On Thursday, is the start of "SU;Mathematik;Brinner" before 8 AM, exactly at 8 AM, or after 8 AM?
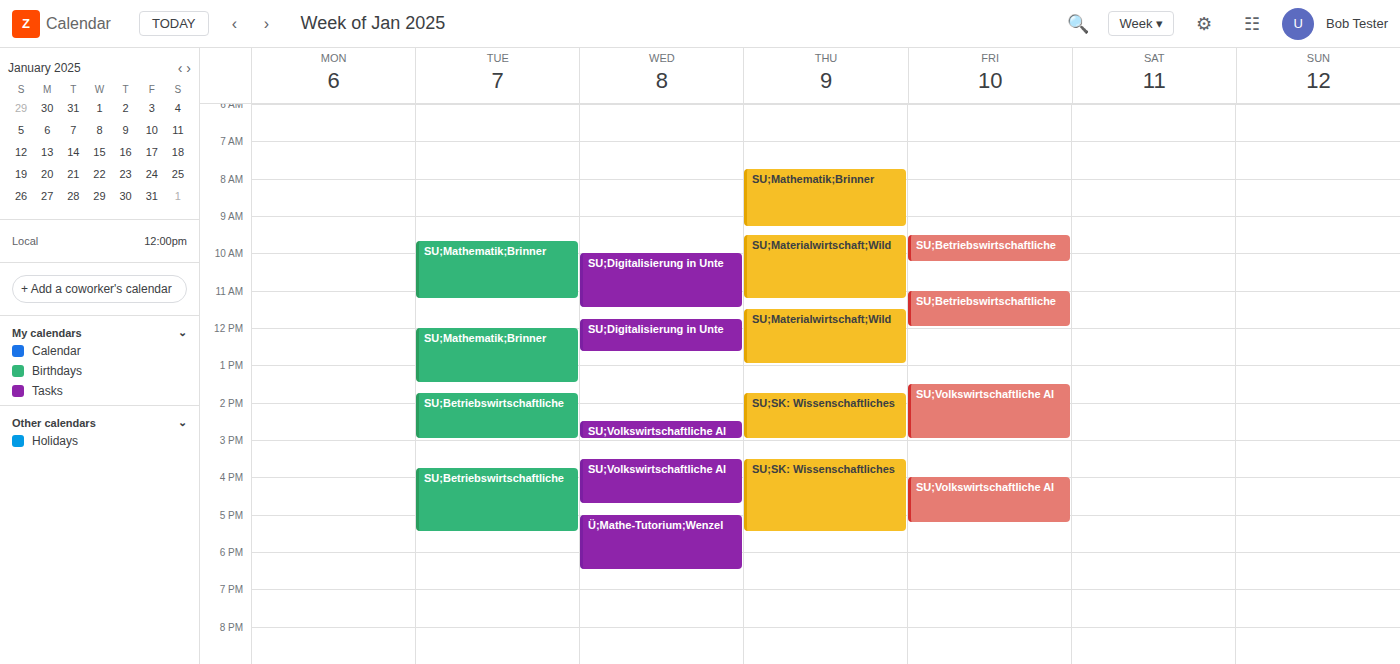
7:45 AM -- before 8 AM, 15 minutes above the 8 AM line.